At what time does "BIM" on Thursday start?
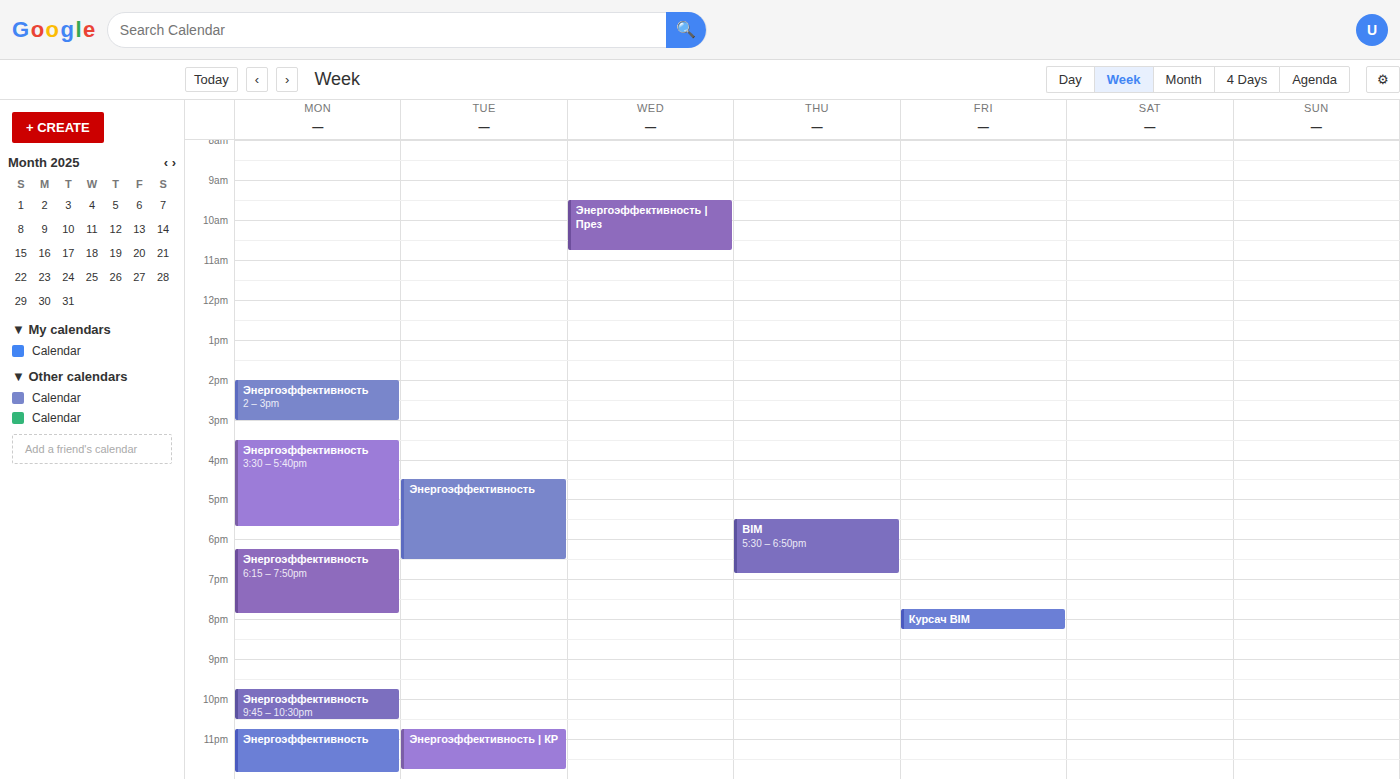
5:30 PM